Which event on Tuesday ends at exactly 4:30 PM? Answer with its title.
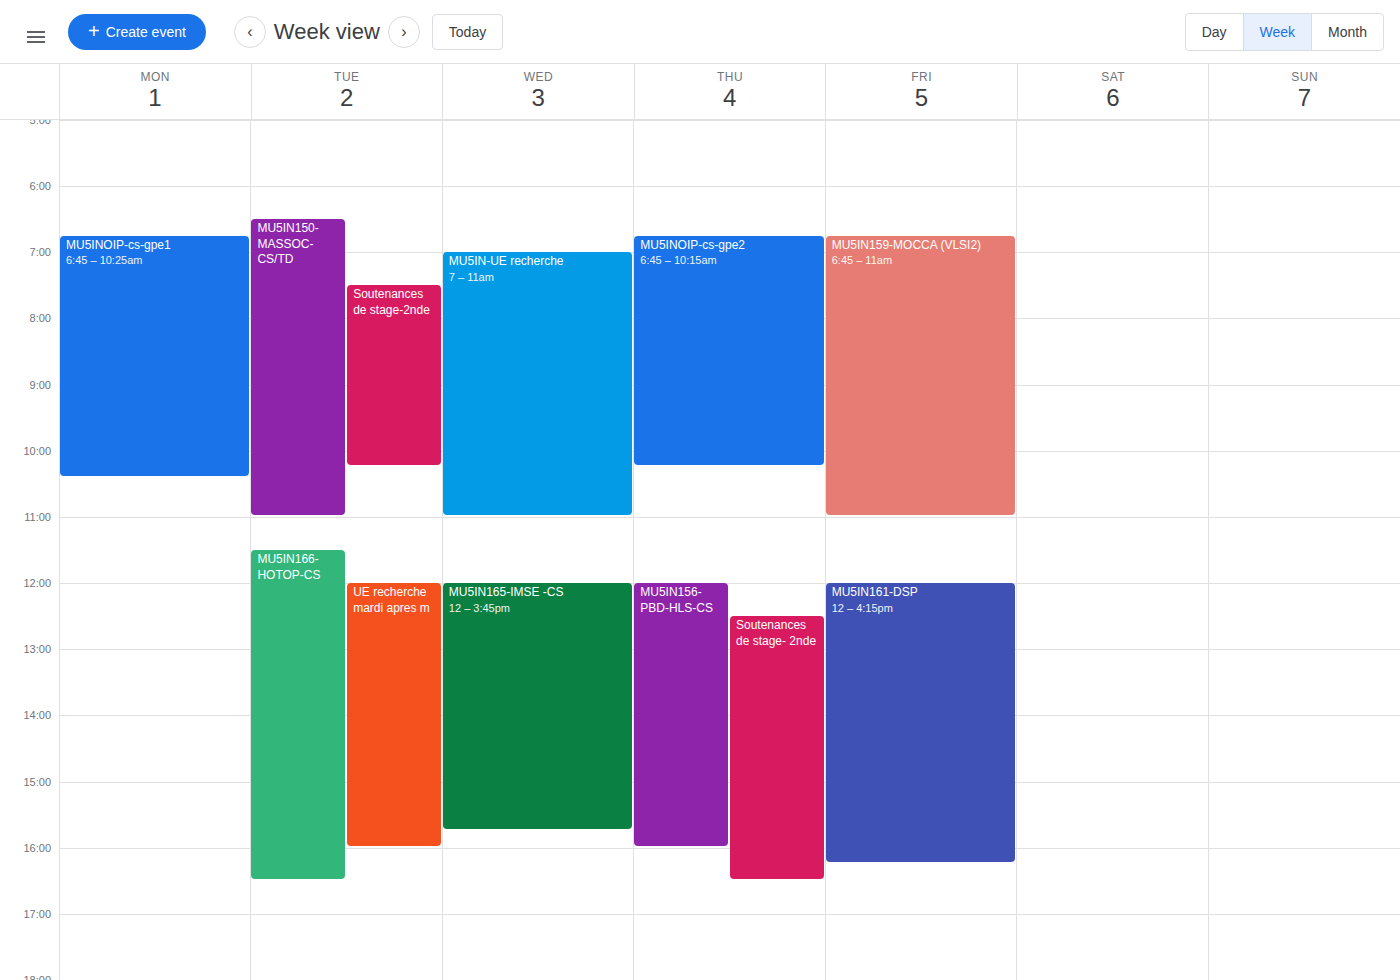
"MU5IN166-HOTOP-CS"